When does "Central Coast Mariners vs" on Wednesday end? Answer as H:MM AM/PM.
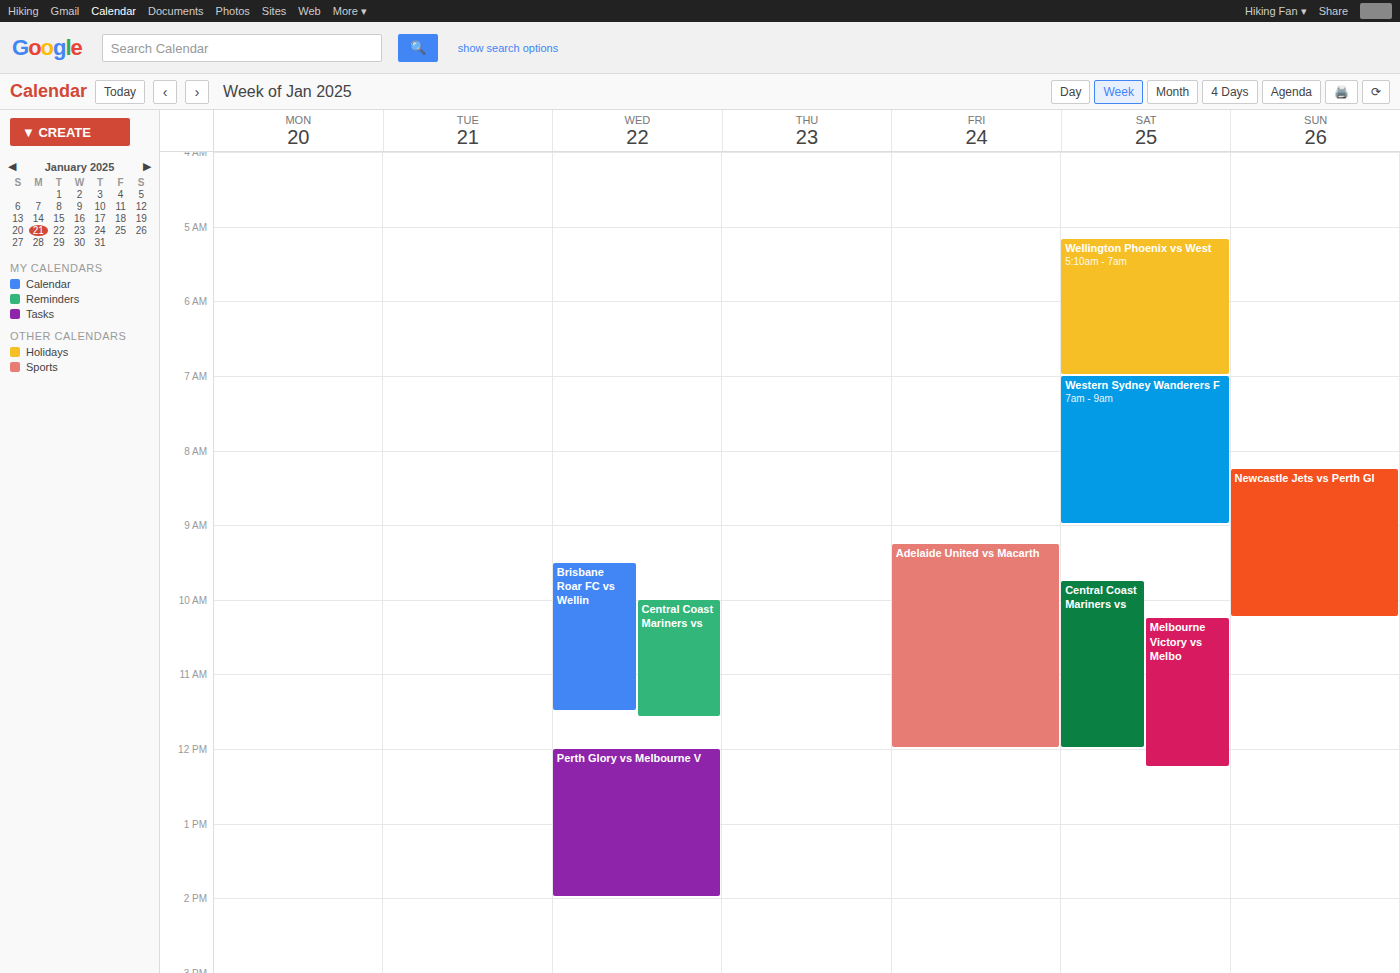
11:35 AM